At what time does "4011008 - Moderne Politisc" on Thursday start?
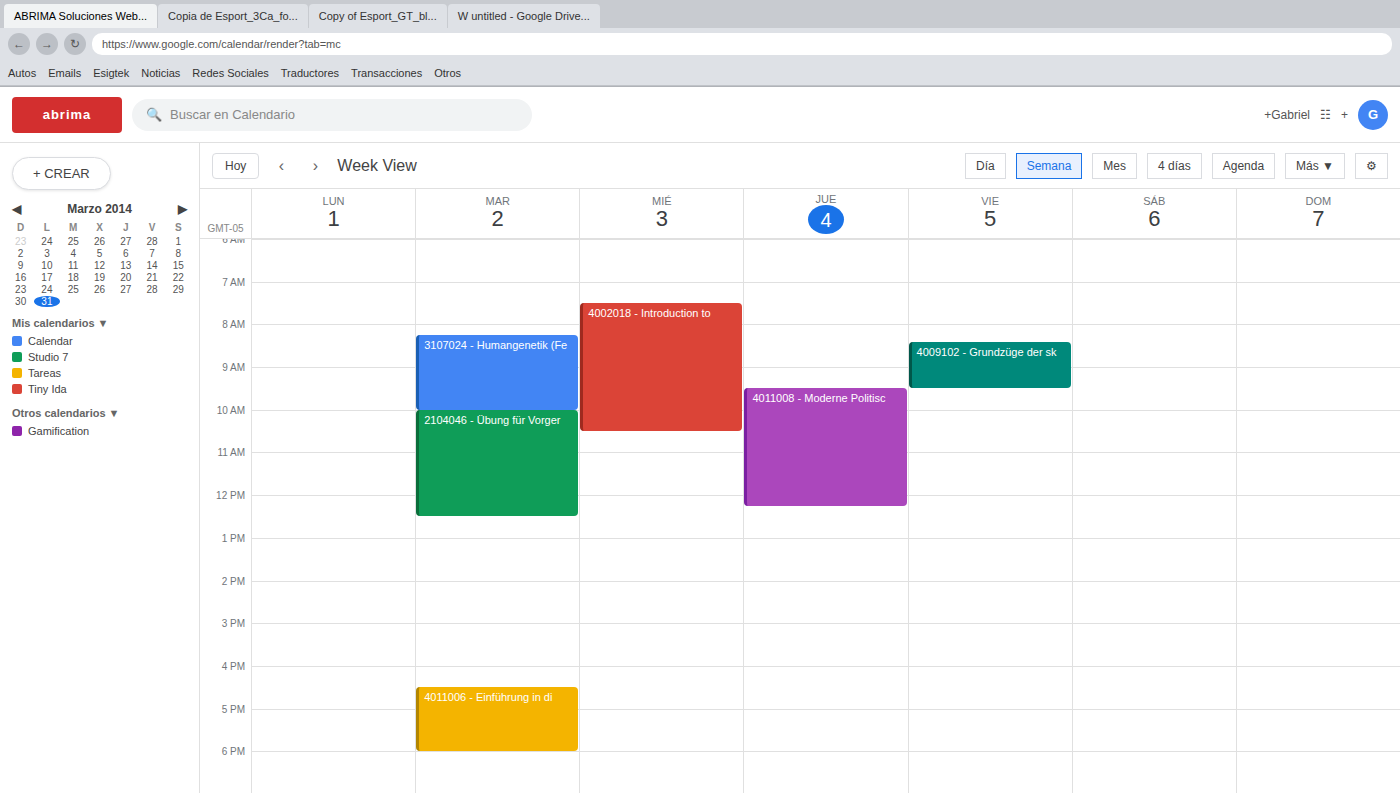
9:30 AM